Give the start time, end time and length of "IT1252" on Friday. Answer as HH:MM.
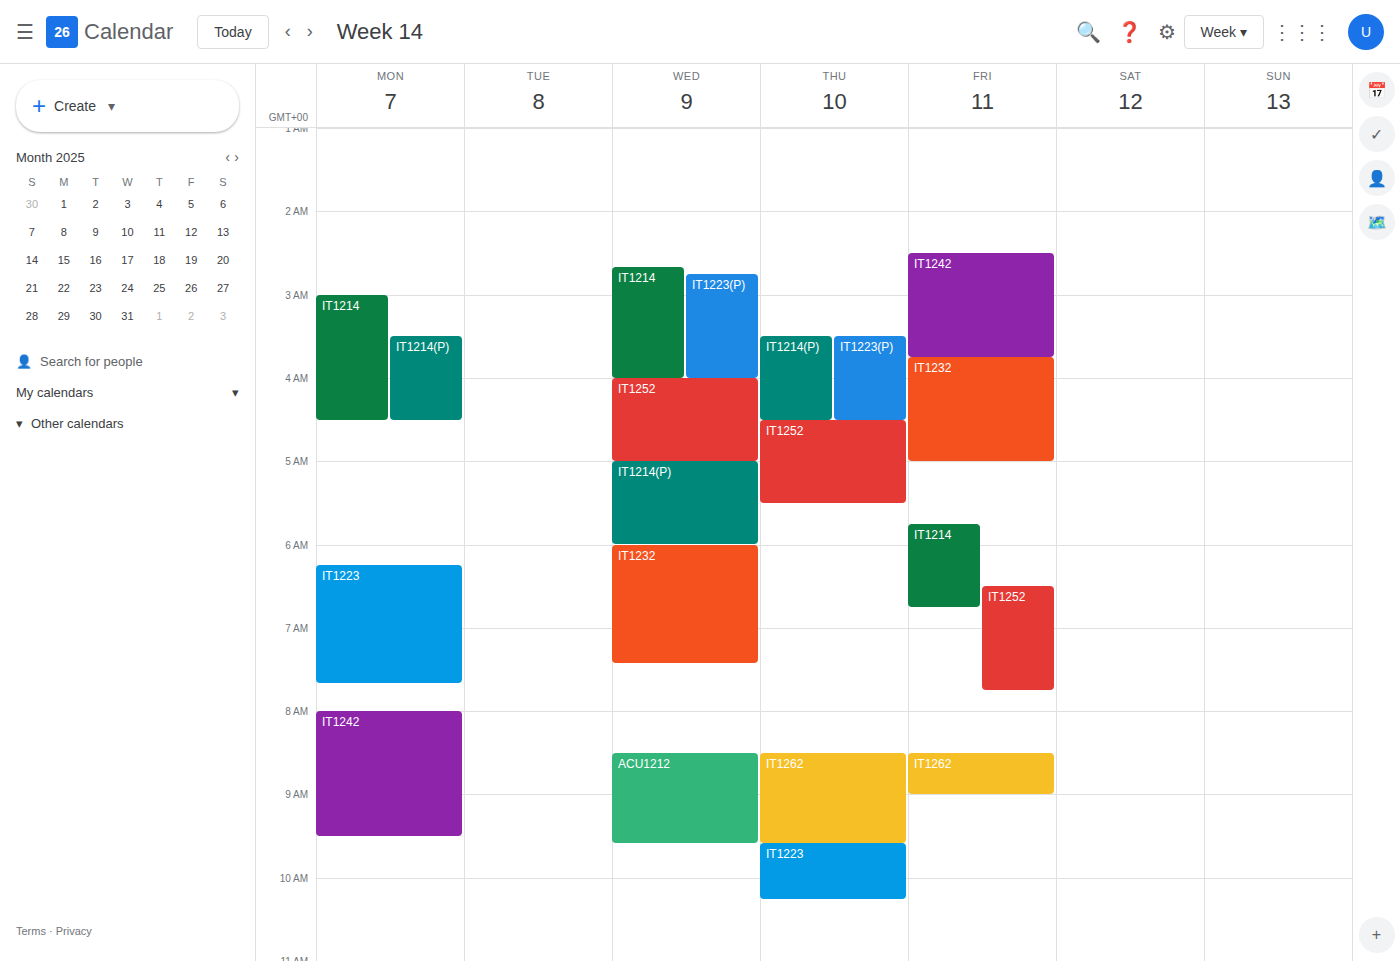
06:30 to 07:45, 1 hour 15 minutes